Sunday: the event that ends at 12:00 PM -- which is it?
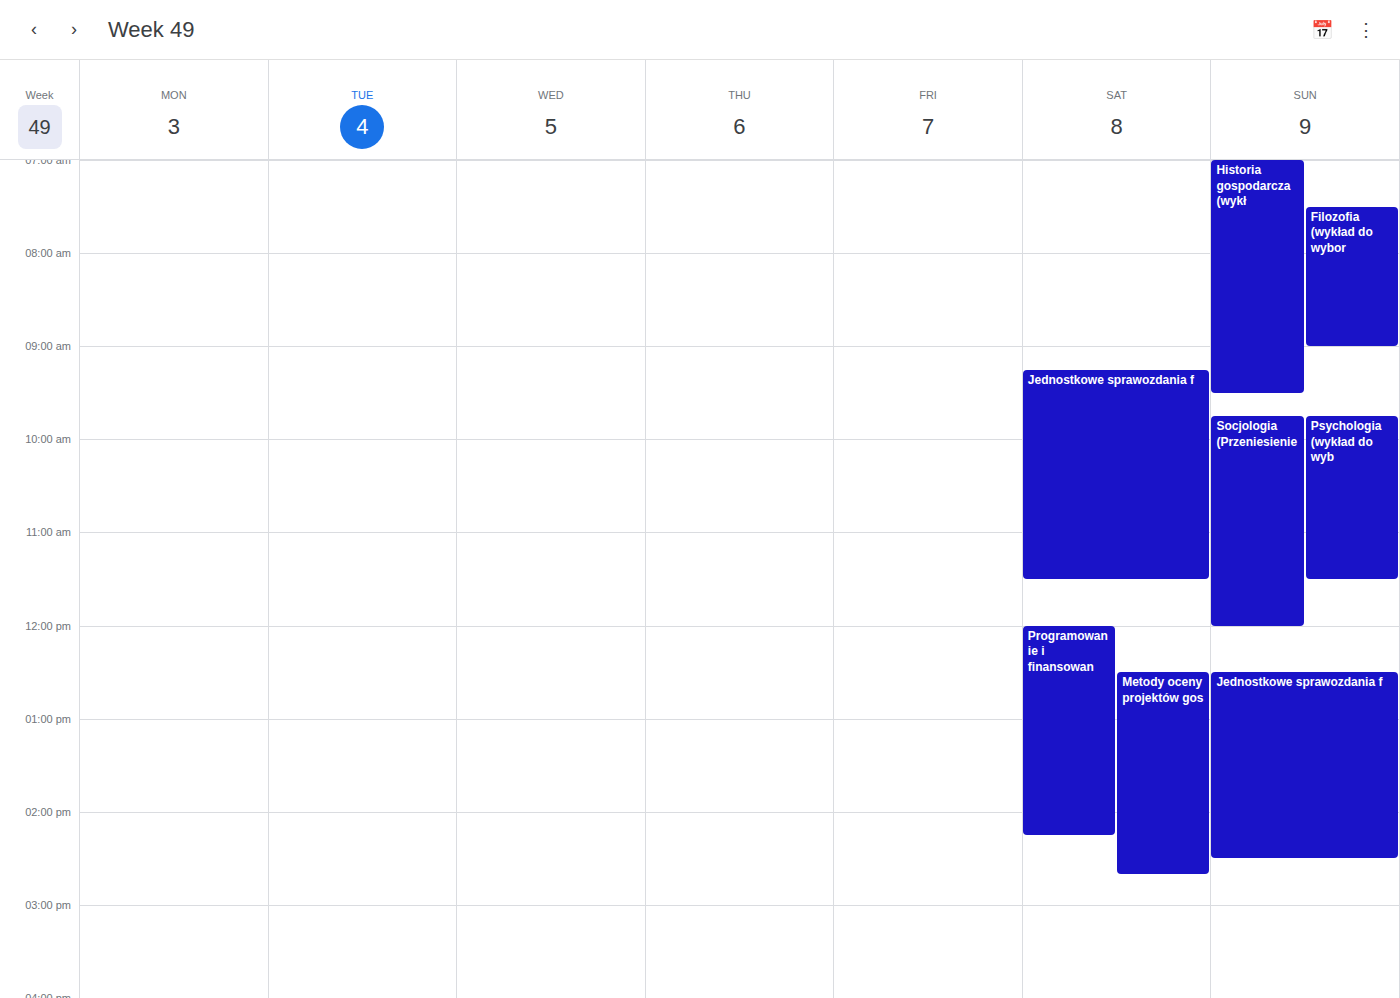
"Socjologia (Przeniesienie"